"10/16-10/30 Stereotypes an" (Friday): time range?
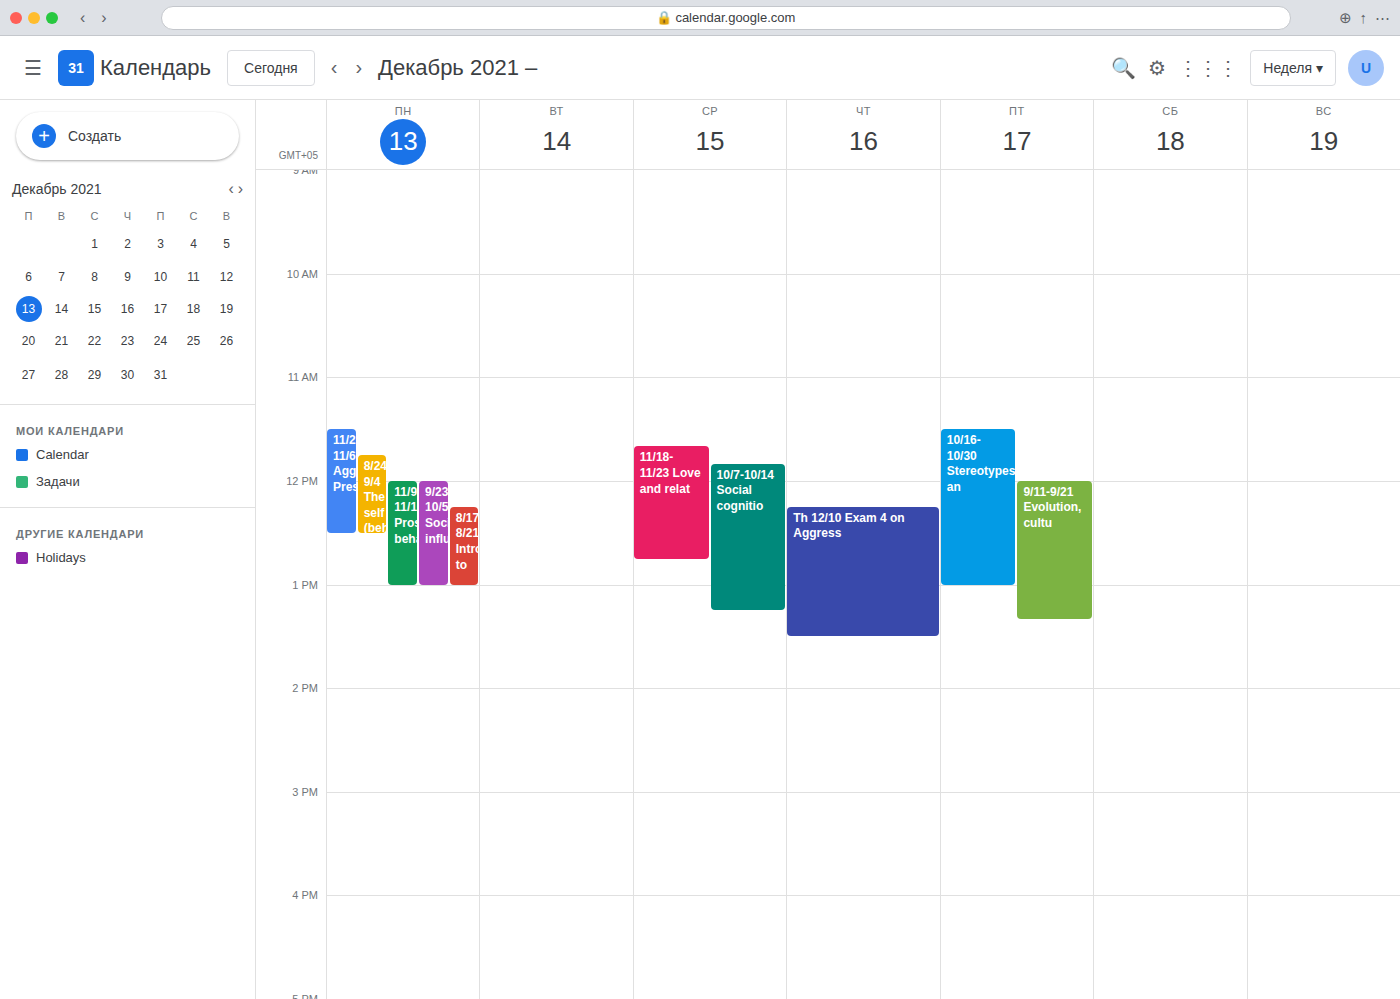
11:30 AM to 1:00 PM